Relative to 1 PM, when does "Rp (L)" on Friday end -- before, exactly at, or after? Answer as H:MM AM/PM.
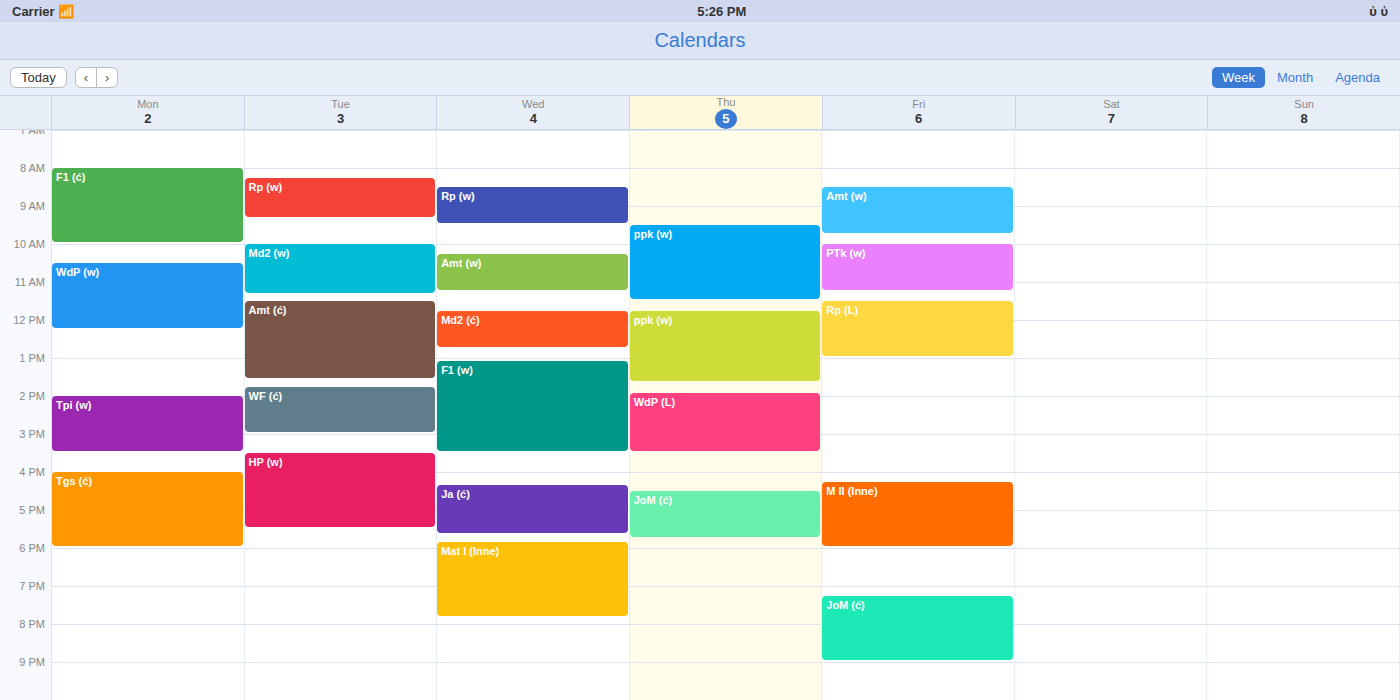
1:00 PM -- exactly at 1 PM, on the 1 PM line.